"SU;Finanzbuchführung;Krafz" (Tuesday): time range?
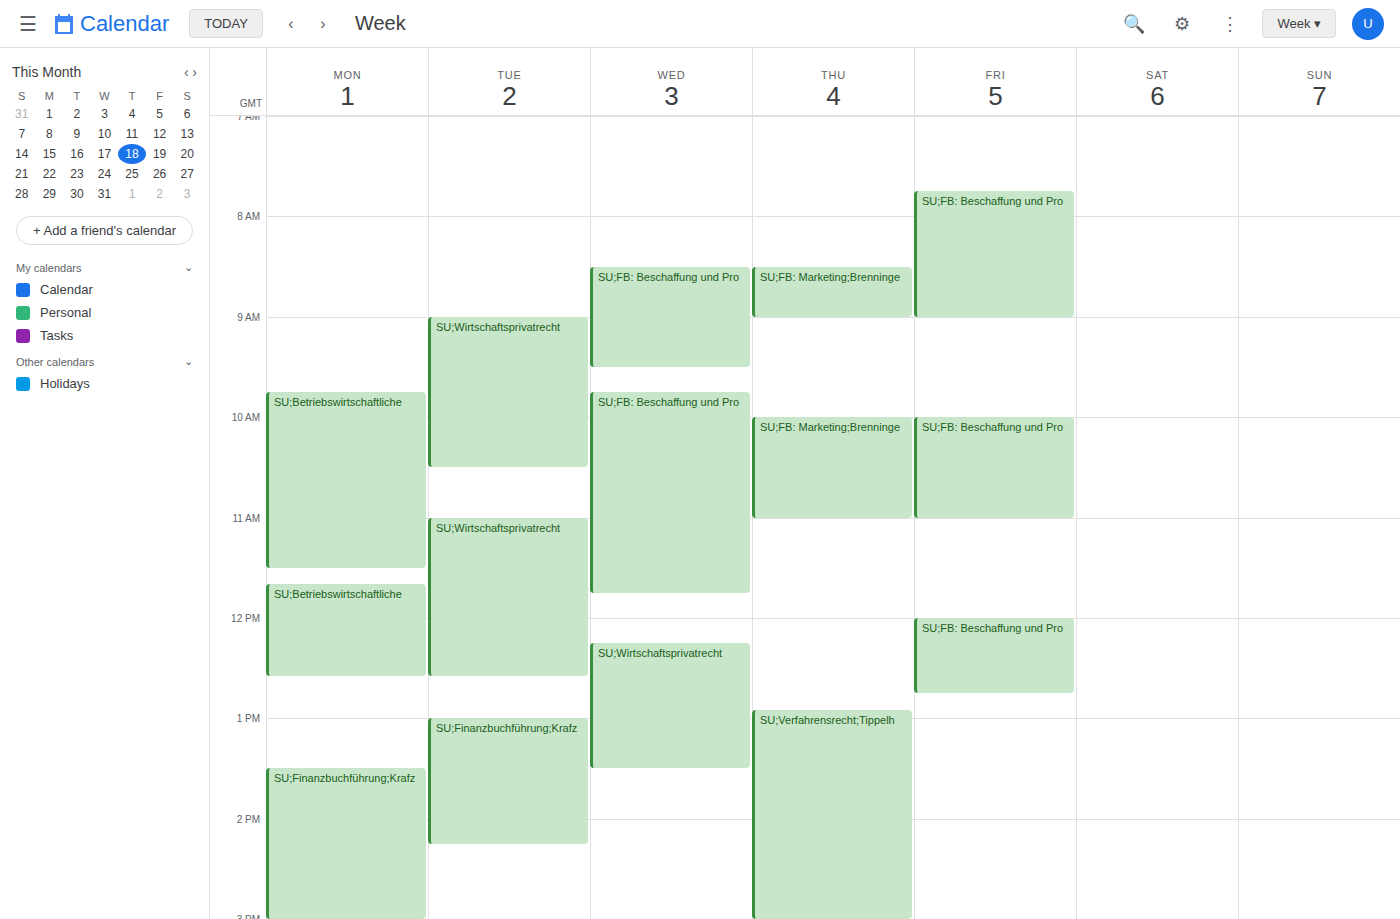
1:00 PM to 2:15 PM